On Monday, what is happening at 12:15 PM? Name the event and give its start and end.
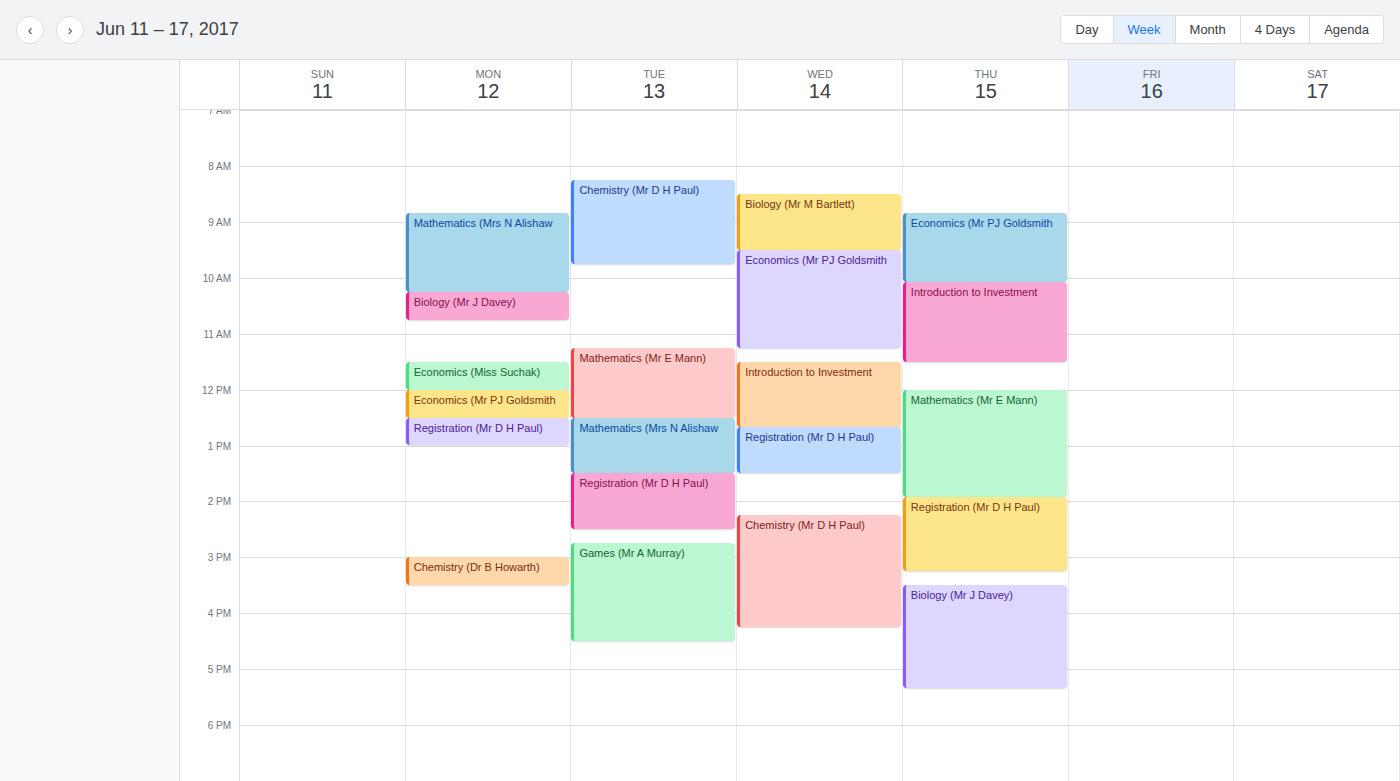
"Economics (Mr PJ Goldsmith", 12:00 PM to 12:30 PM